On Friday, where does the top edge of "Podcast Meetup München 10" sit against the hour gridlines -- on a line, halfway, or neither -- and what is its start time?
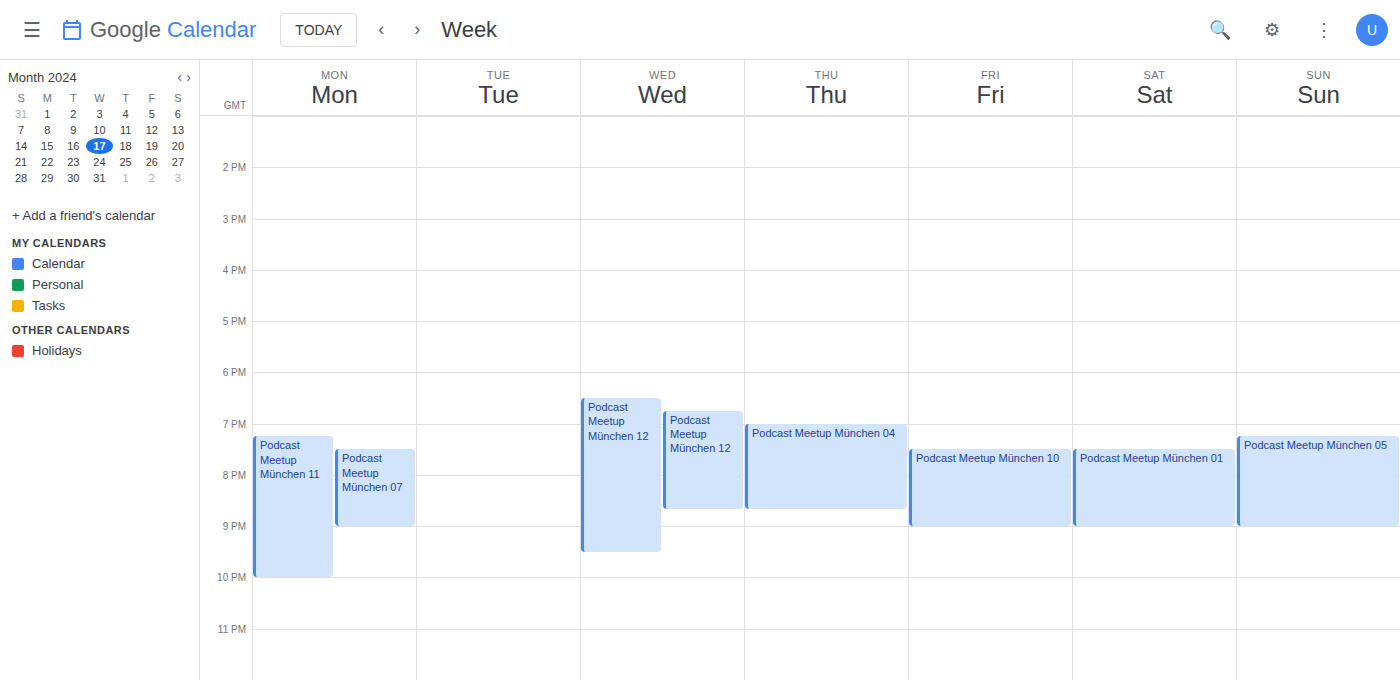
19:30 -- halfway between the 19:00 and 20:00 lines.